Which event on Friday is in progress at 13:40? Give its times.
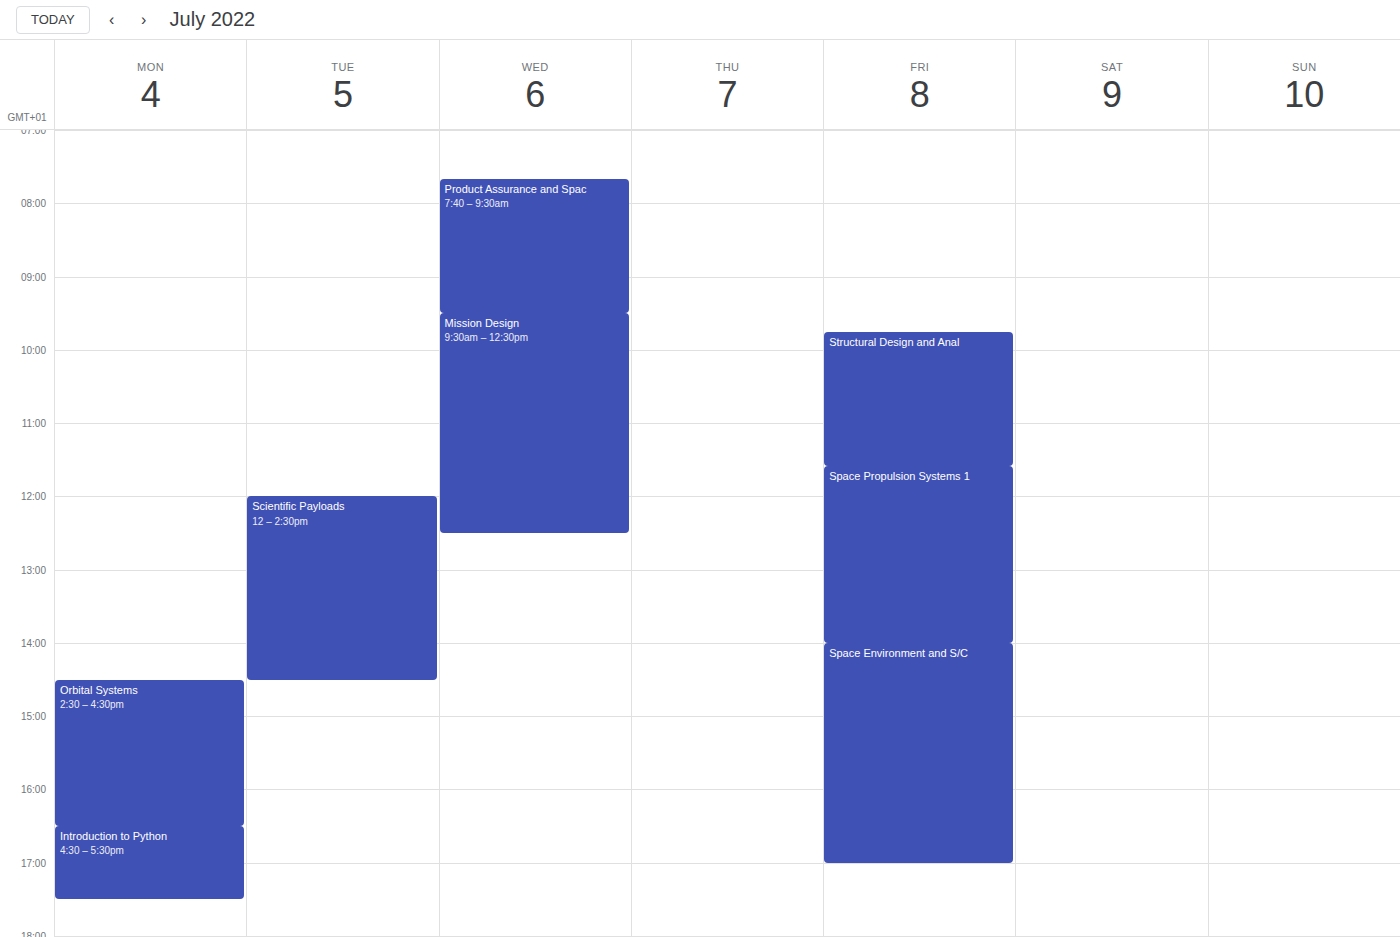
"Space Propulsion Systems 1", 11:35 to 14:00